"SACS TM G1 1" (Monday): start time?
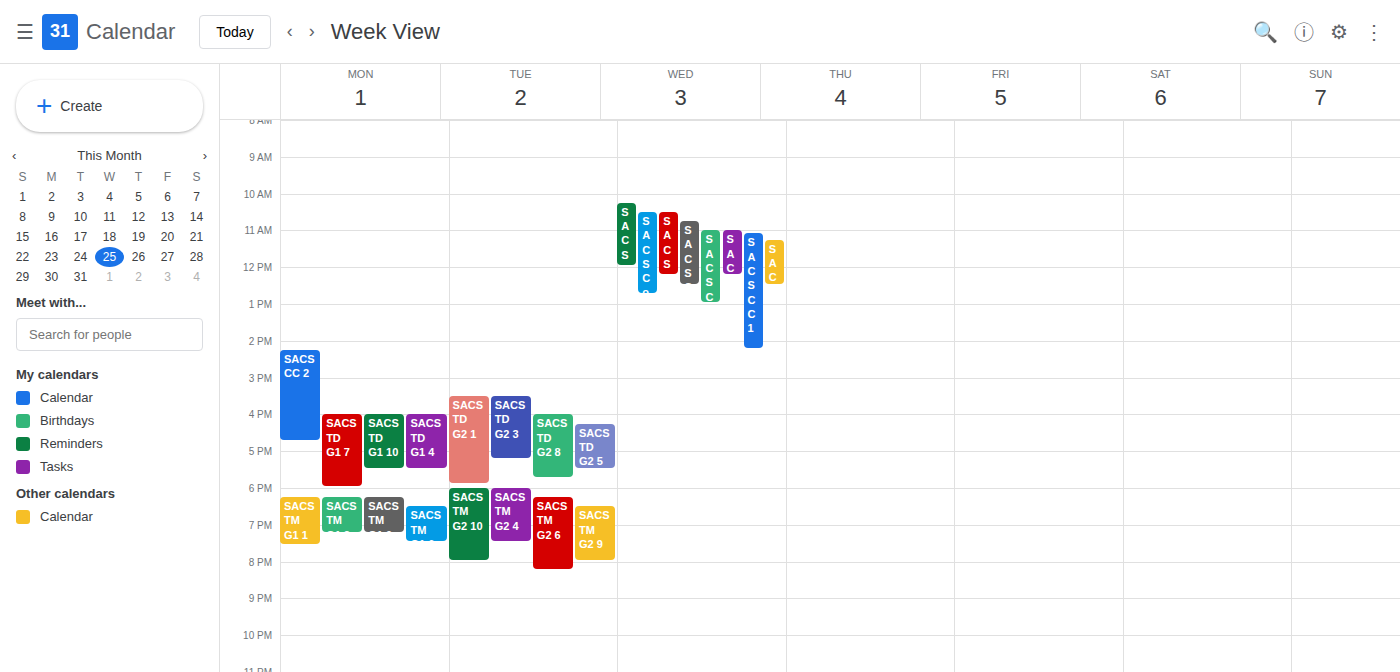
6:15 PM